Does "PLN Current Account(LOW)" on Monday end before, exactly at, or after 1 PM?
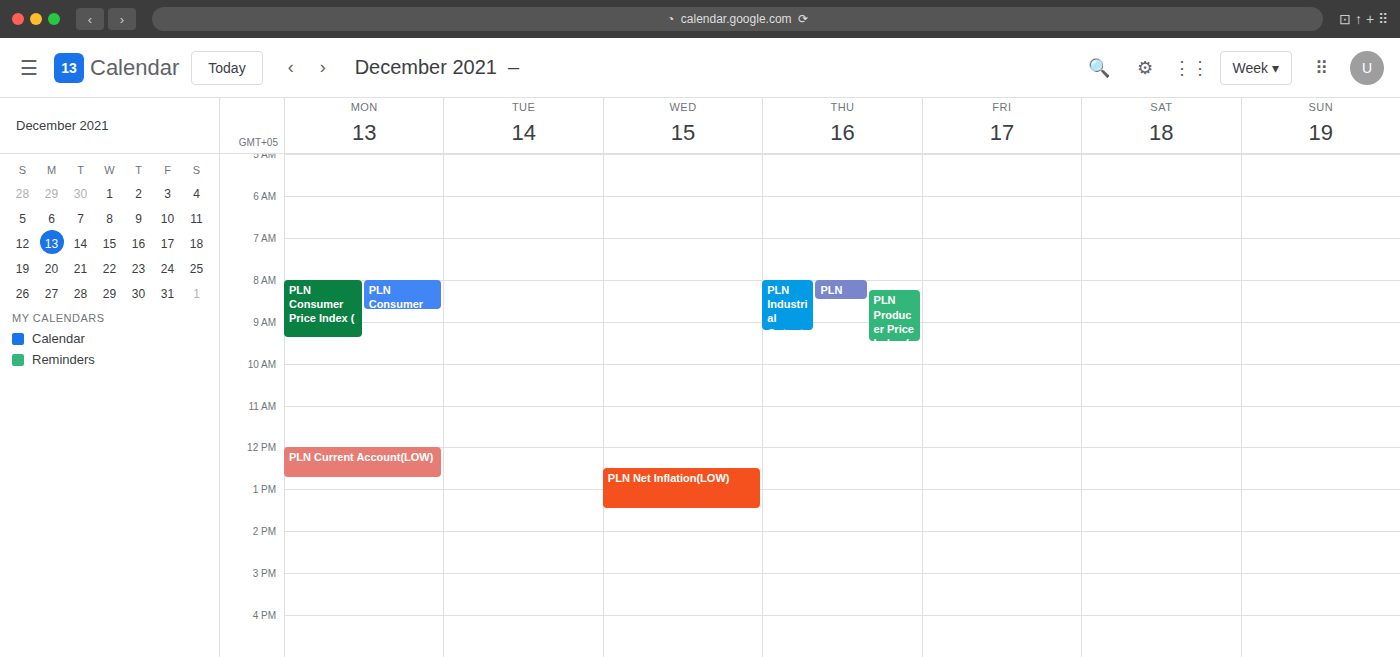
12:45 PM -- before 1 PM, 15 minutes above the 1 PM line.